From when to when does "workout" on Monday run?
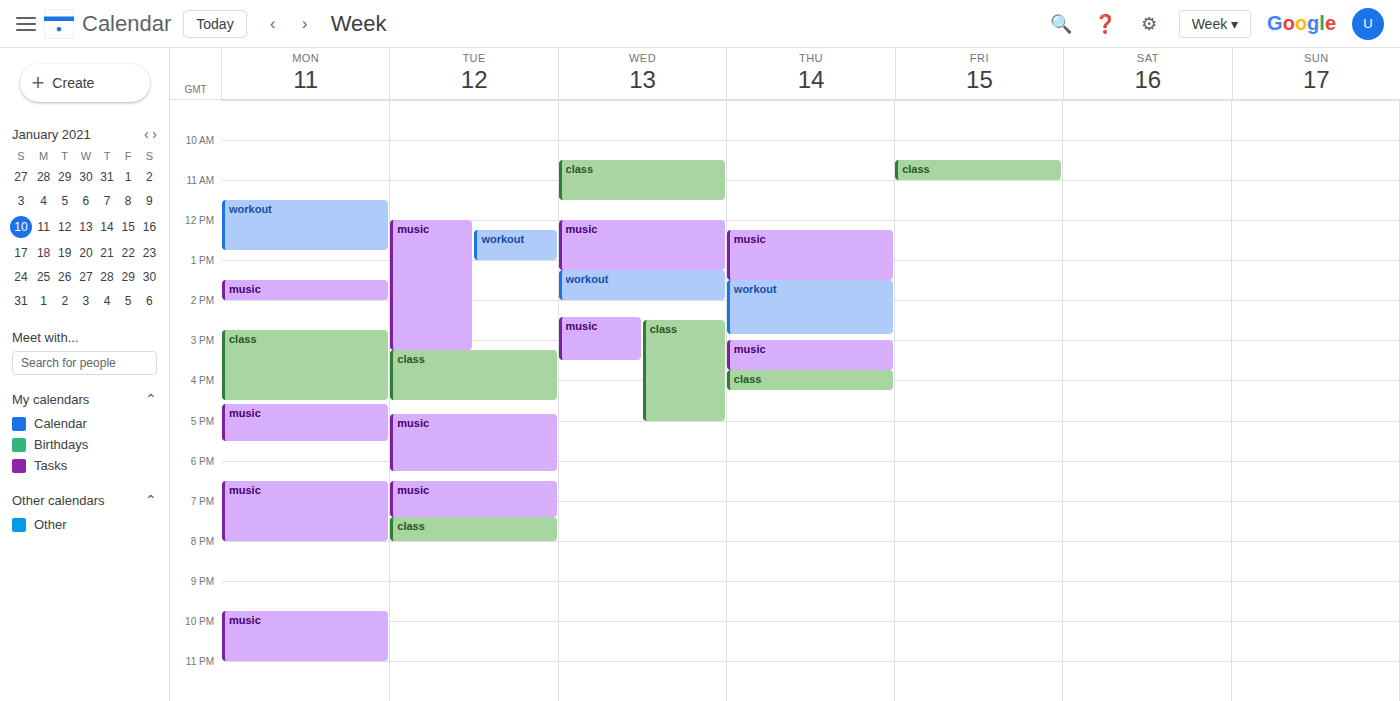
11:30 to 12:45